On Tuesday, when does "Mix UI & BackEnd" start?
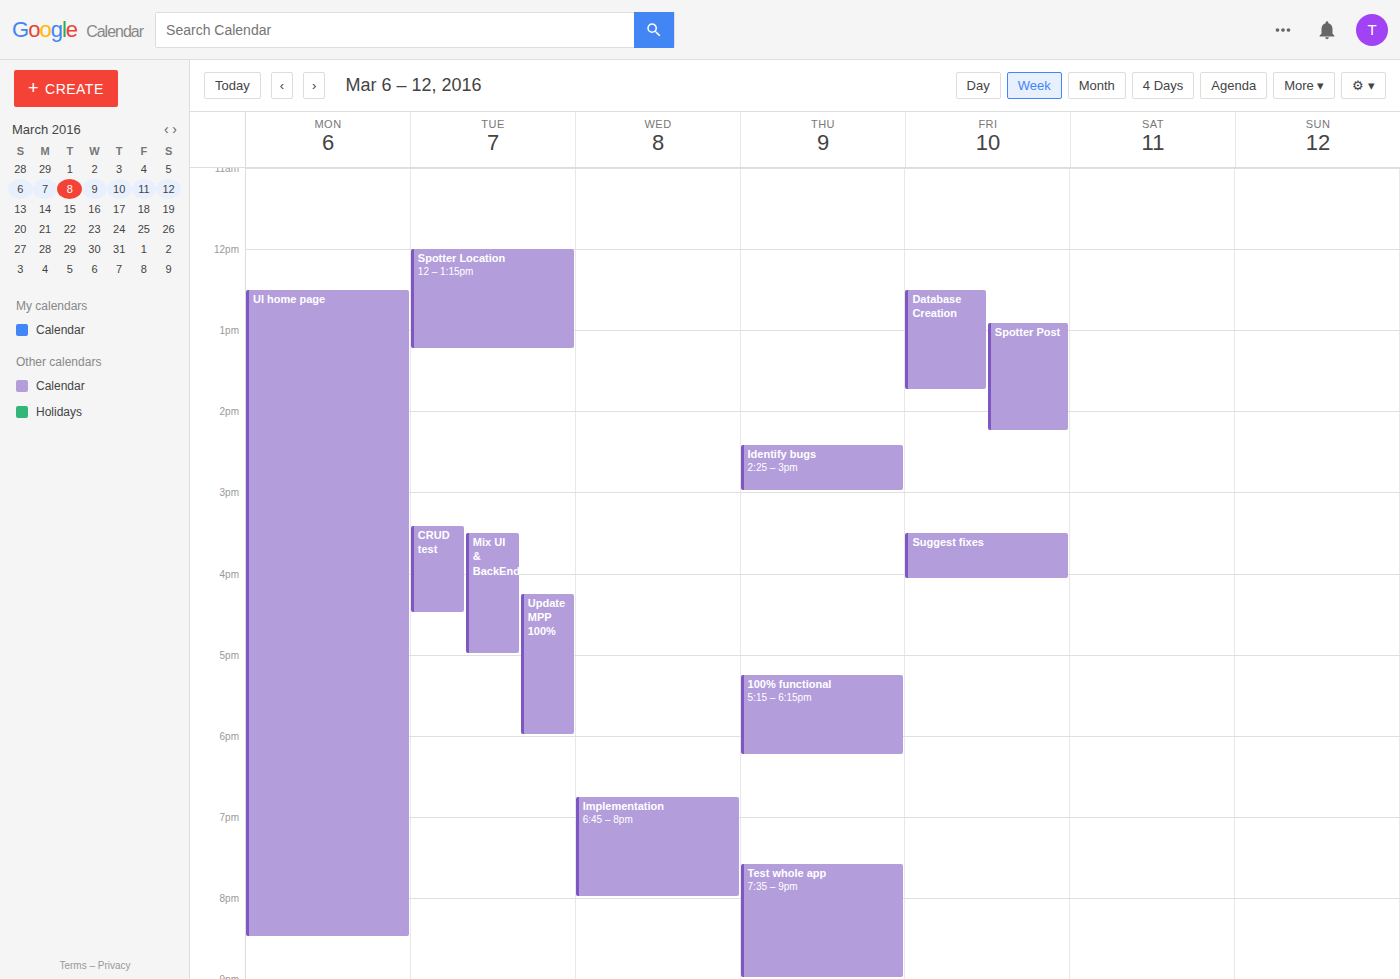
3:30 PM